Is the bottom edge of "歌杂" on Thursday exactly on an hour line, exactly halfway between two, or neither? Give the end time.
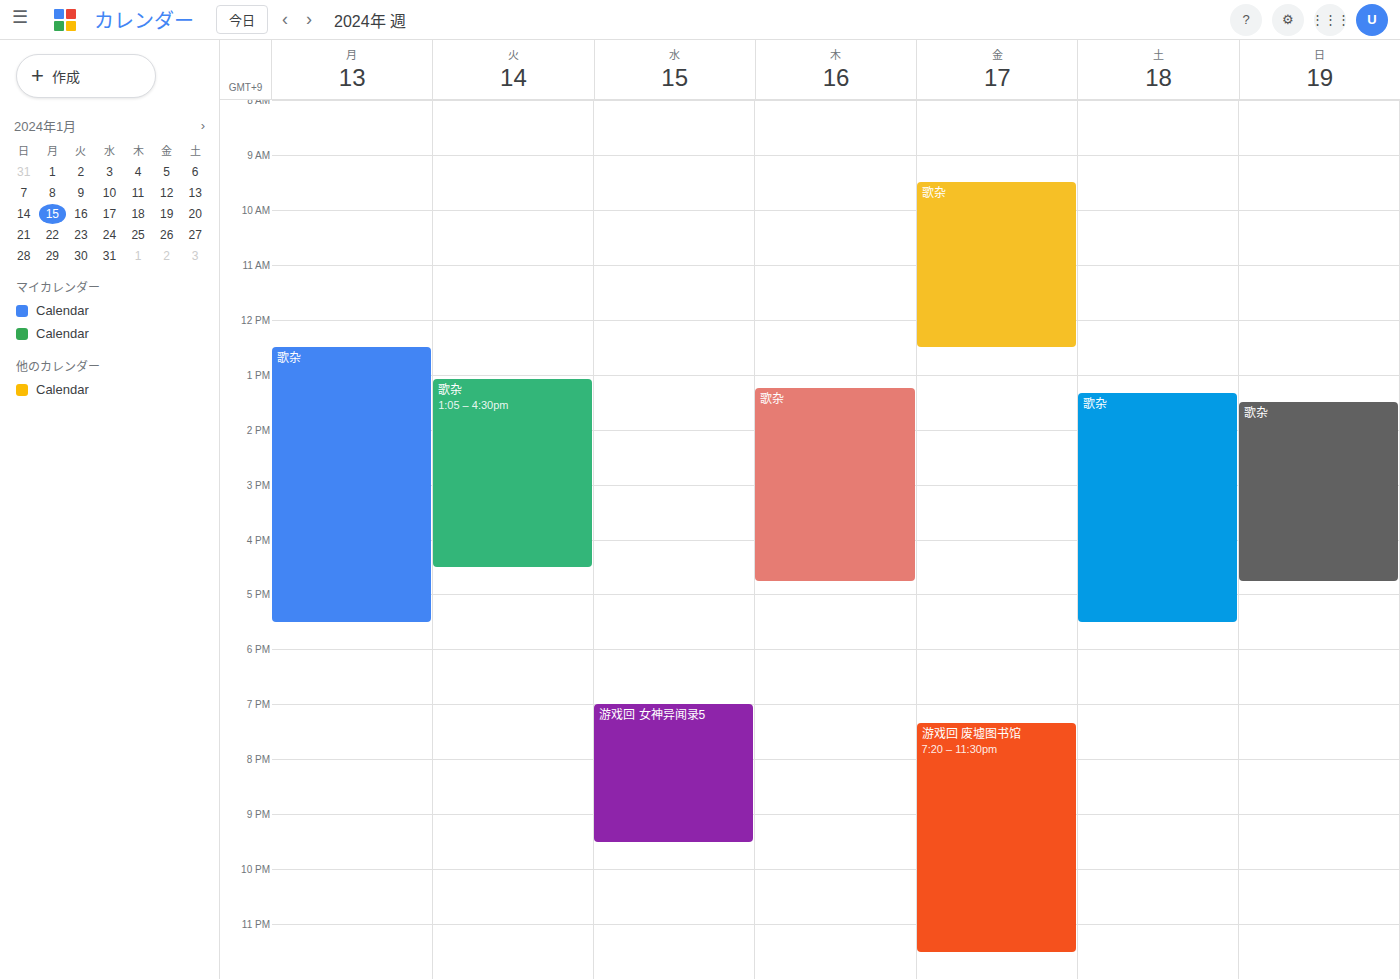
4:45 PM -- neither: three quarters of the way from the 4 PM line to the 5 PM line.